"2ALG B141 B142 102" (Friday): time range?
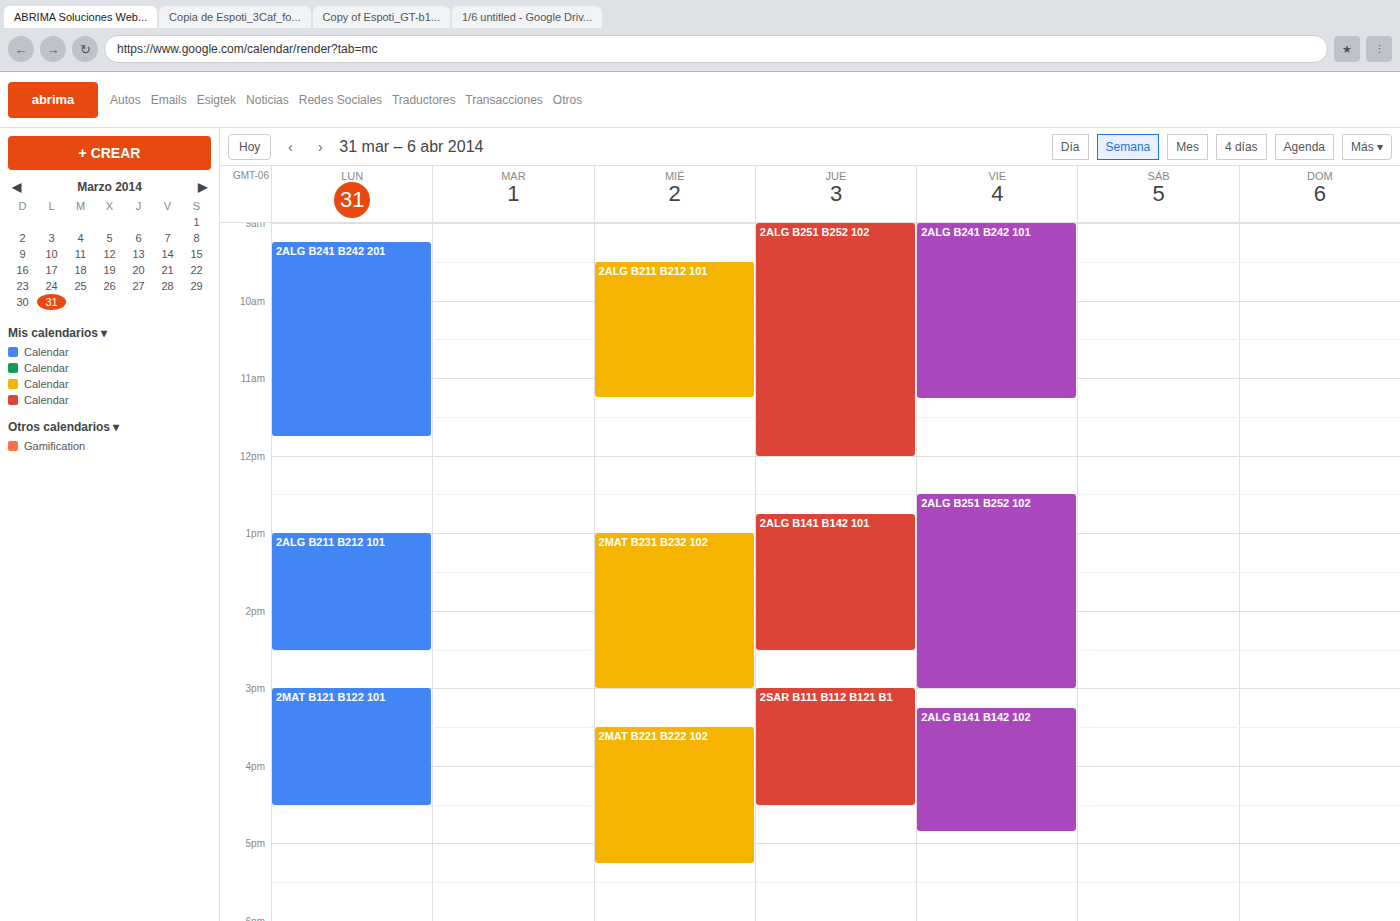
3:15 PM to 4:50 PM